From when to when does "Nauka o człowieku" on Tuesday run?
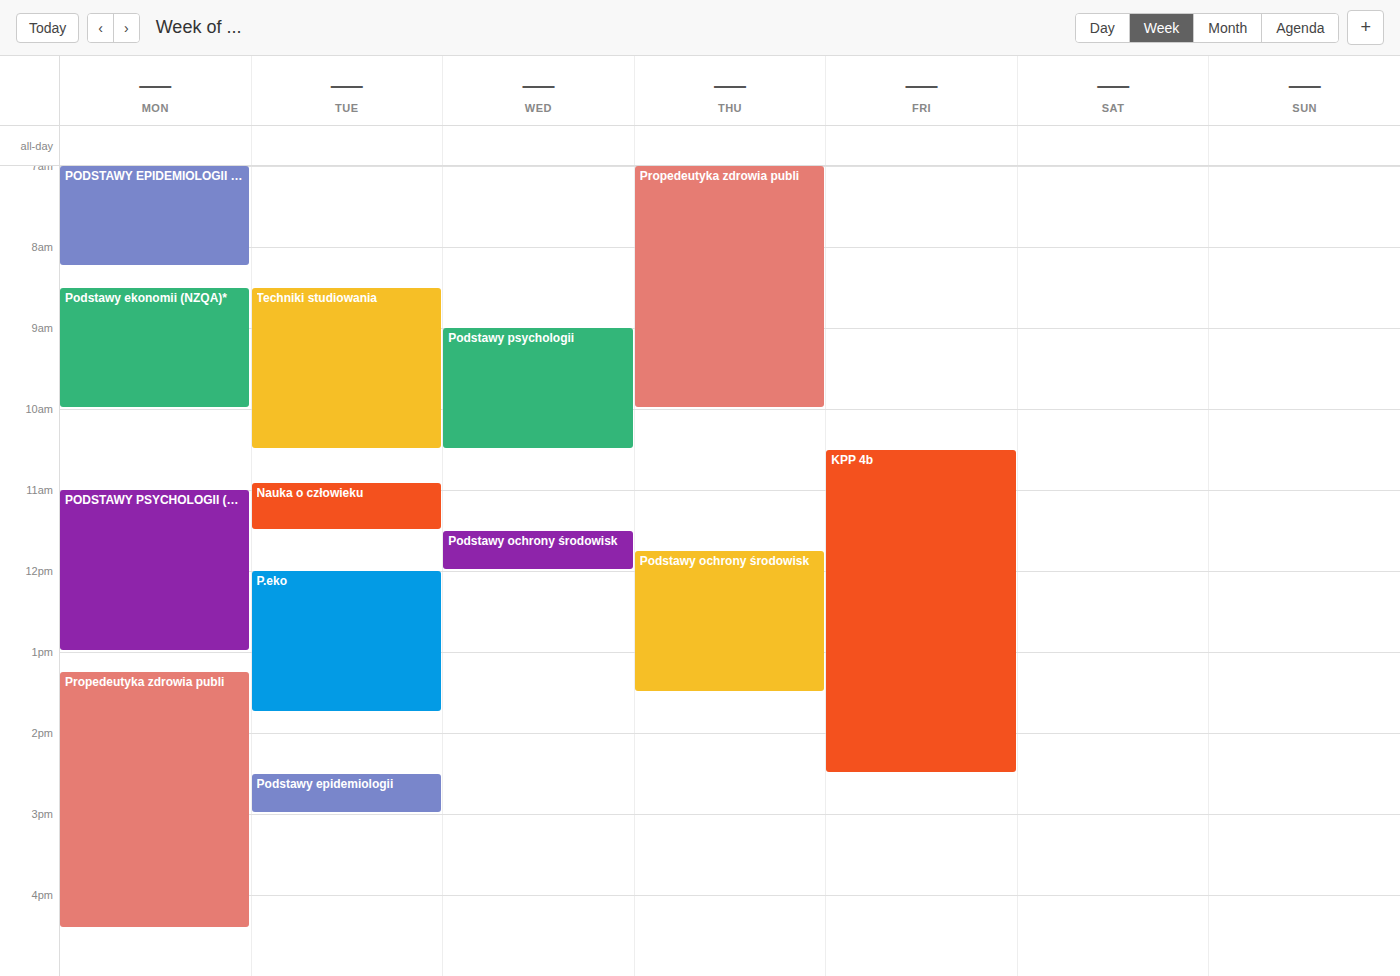
10:55 AM to 11:30 AM